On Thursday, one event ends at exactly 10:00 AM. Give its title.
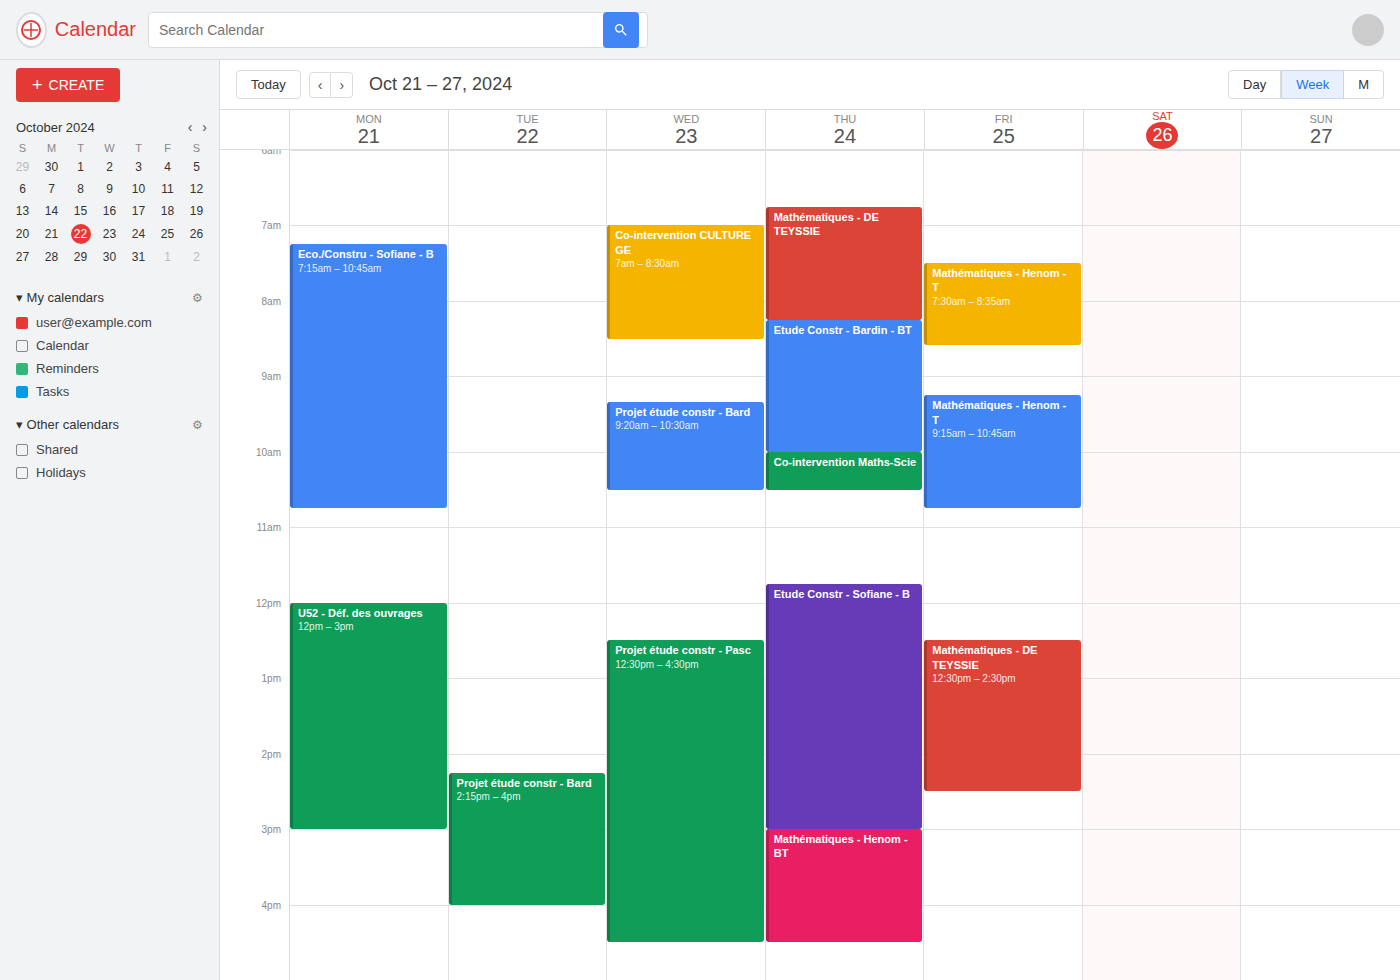
"Etude Constr - Bardin - BT"